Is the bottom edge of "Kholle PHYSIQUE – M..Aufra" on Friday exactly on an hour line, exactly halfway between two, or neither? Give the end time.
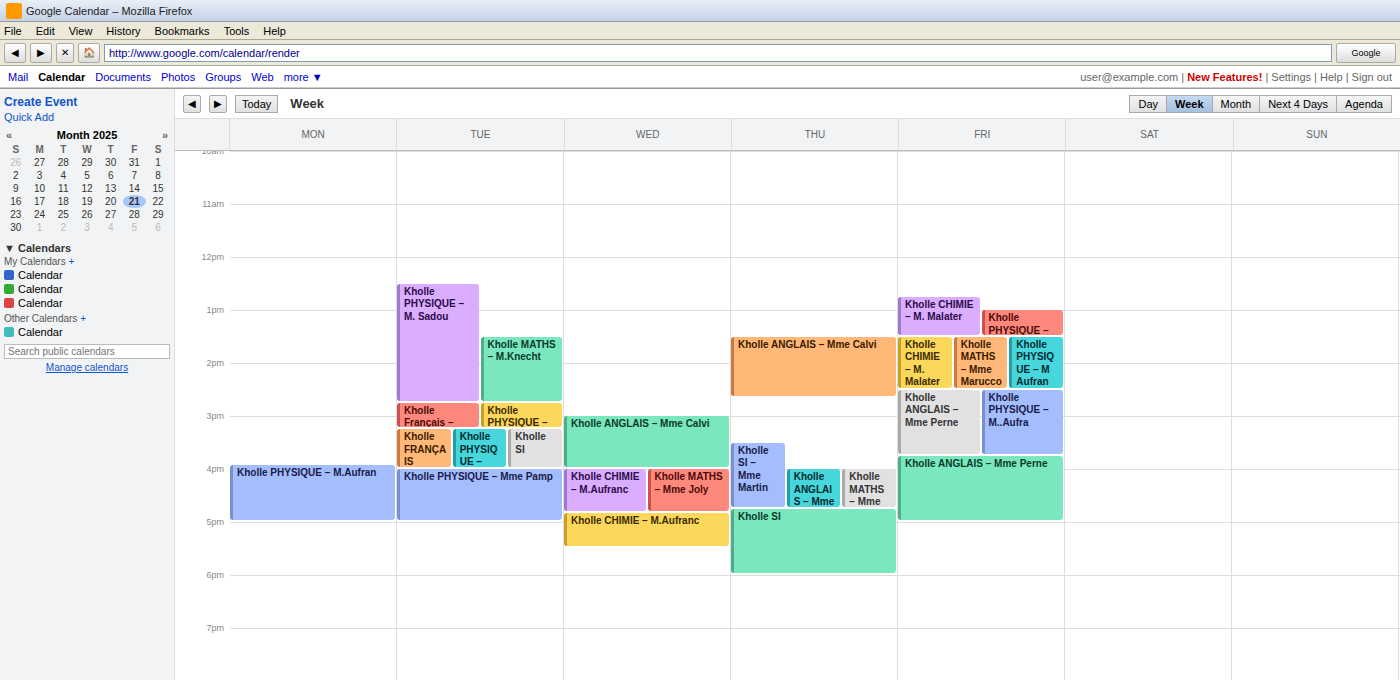
15:45 -- neither: three quarters of the way from the 15:00 line to the 16:00 line.